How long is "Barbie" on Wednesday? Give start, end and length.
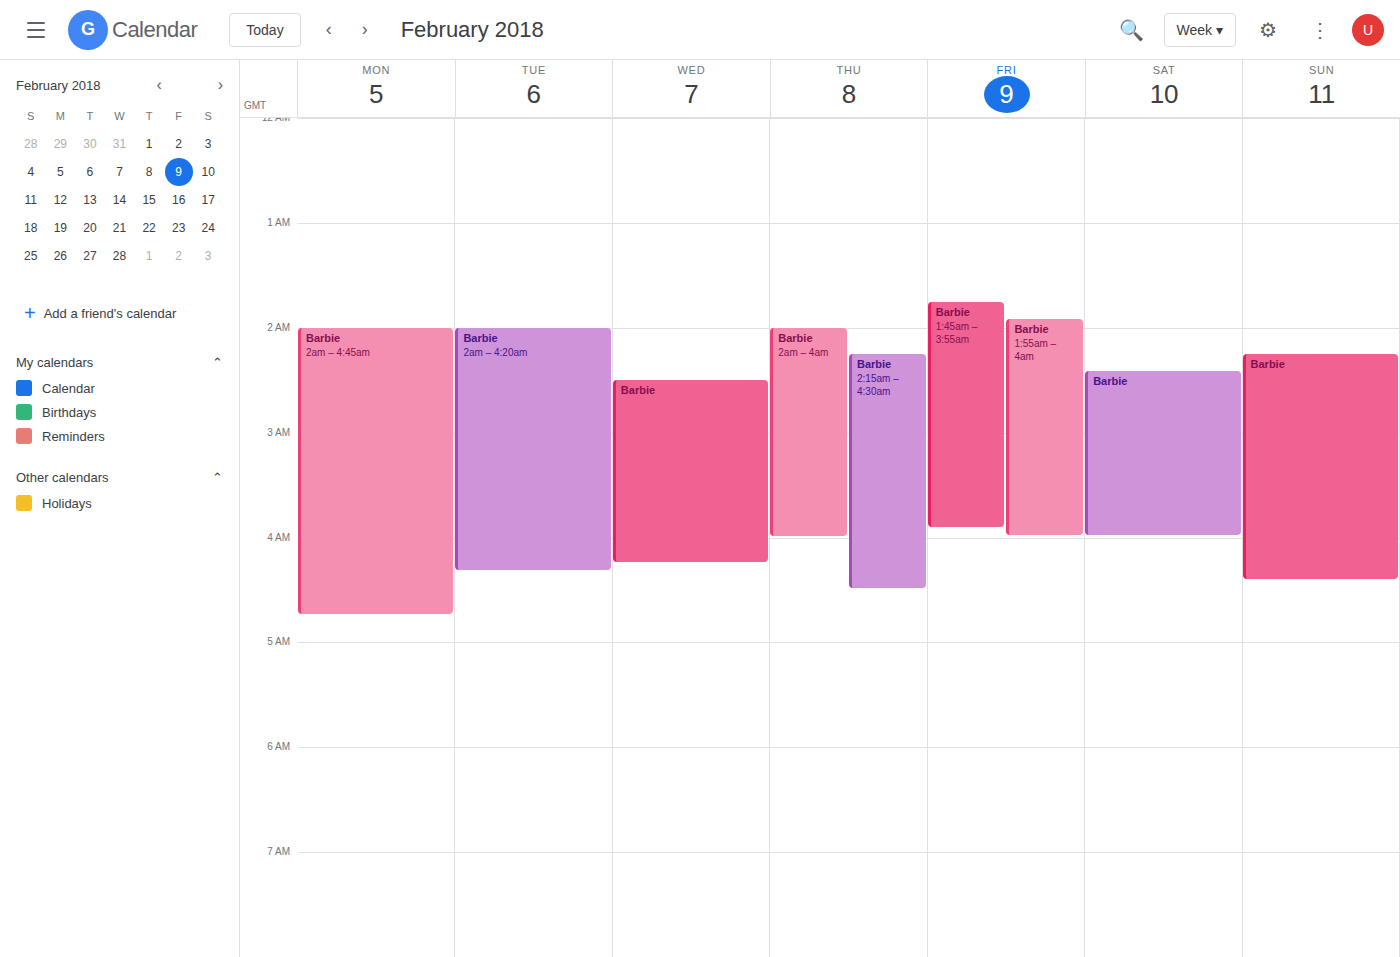
2:30 AM to 4:15 AM, 1 hour 45 minutes